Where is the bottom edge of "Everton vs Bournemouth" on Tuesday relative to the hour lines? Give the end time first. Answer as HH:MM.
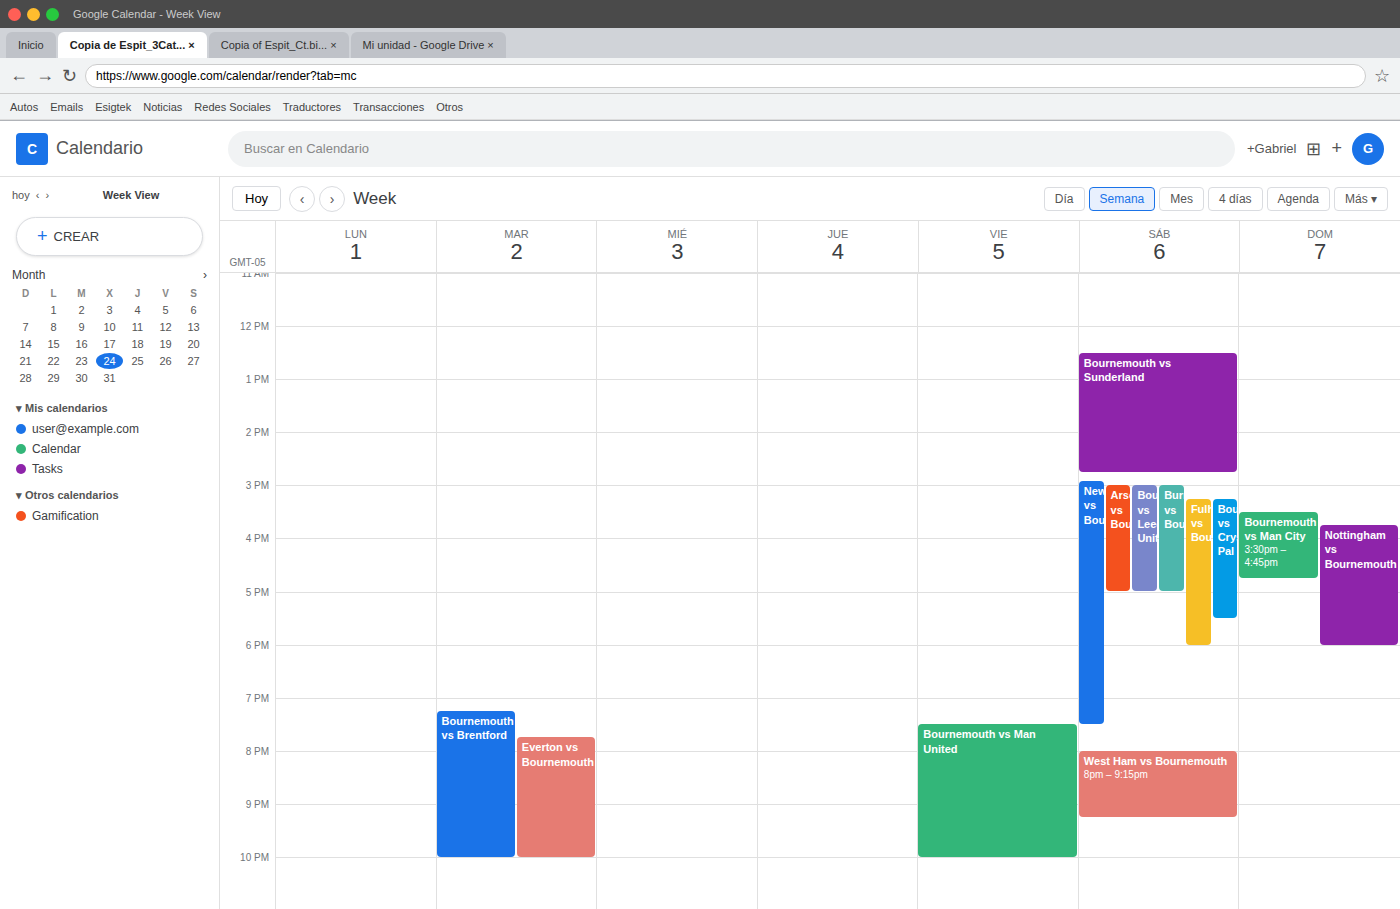
22:00 -- exactly on the 22:00 line.